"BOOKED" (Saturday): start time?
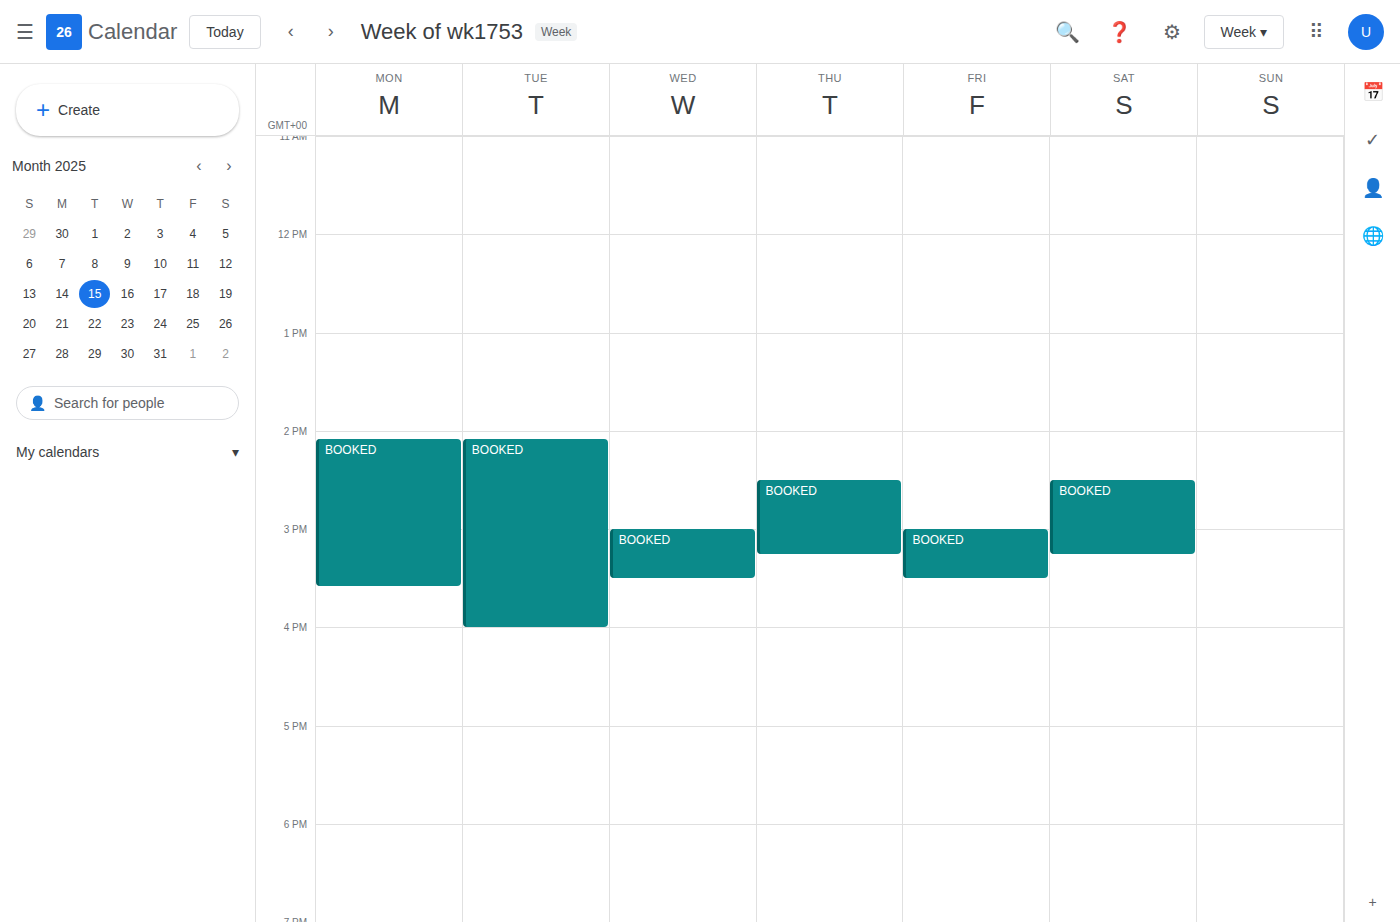
2:30 PM